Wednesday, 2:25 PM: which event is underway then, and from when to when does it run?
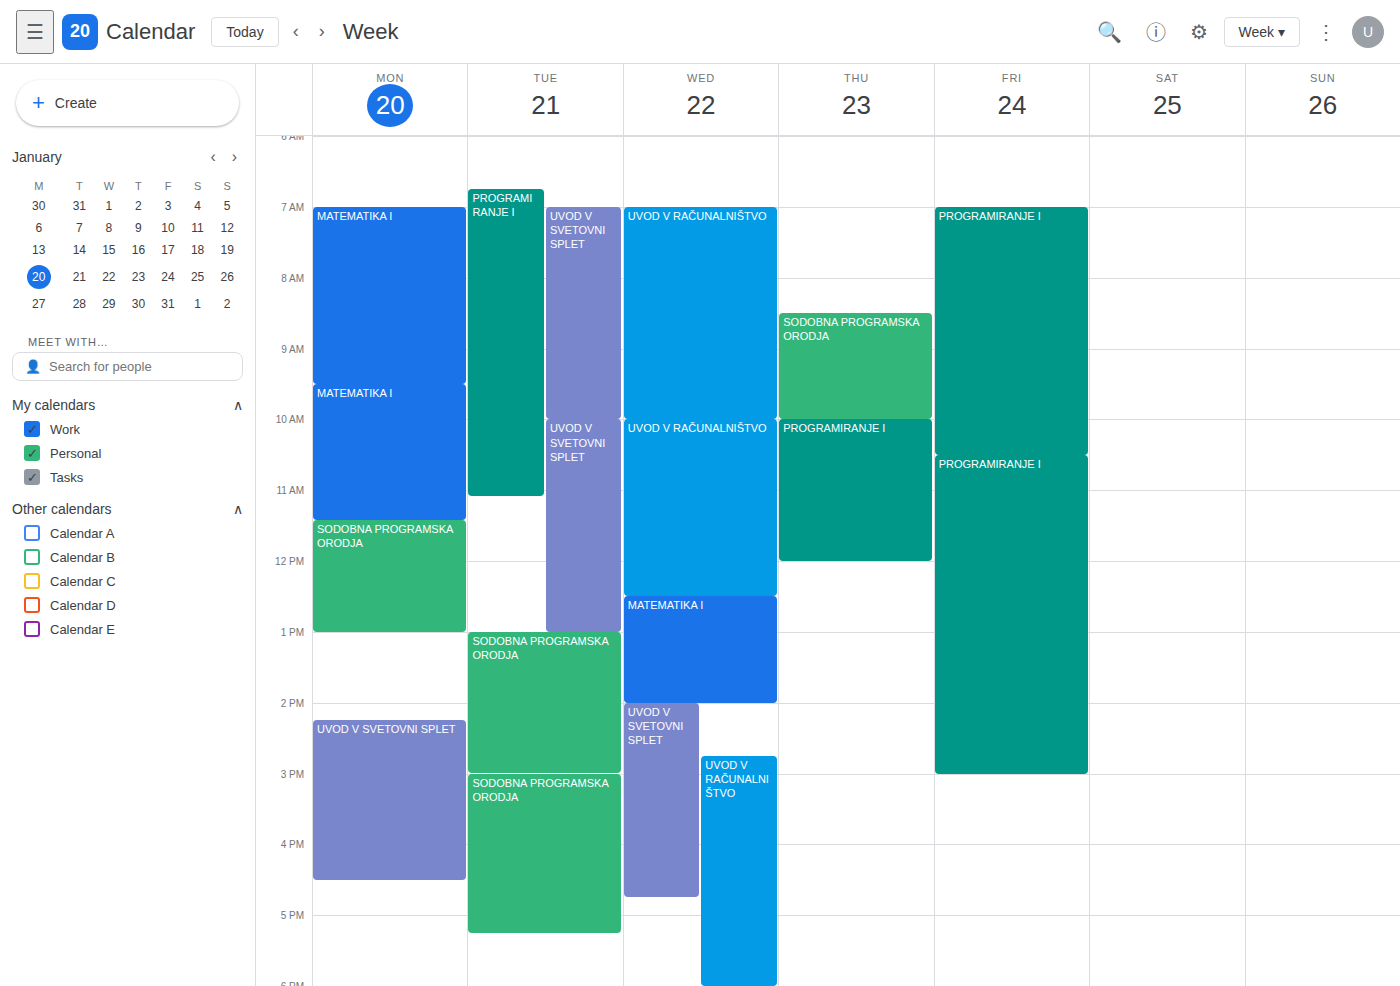
"UVOD V SVETOVNI SPLET", 2:00 PM to 4:45 PM